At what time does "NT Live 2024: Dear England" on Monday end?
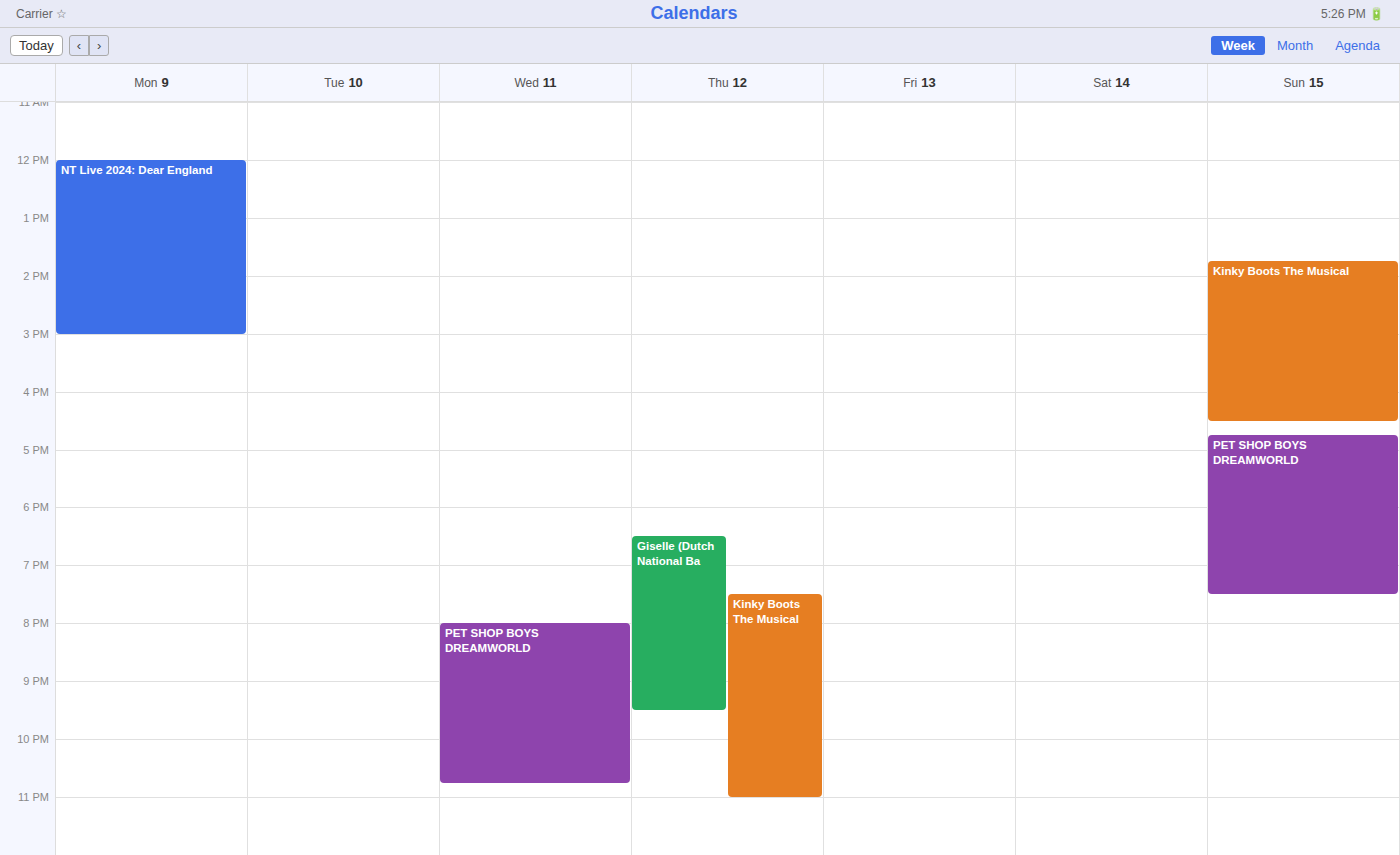
3:00 PM